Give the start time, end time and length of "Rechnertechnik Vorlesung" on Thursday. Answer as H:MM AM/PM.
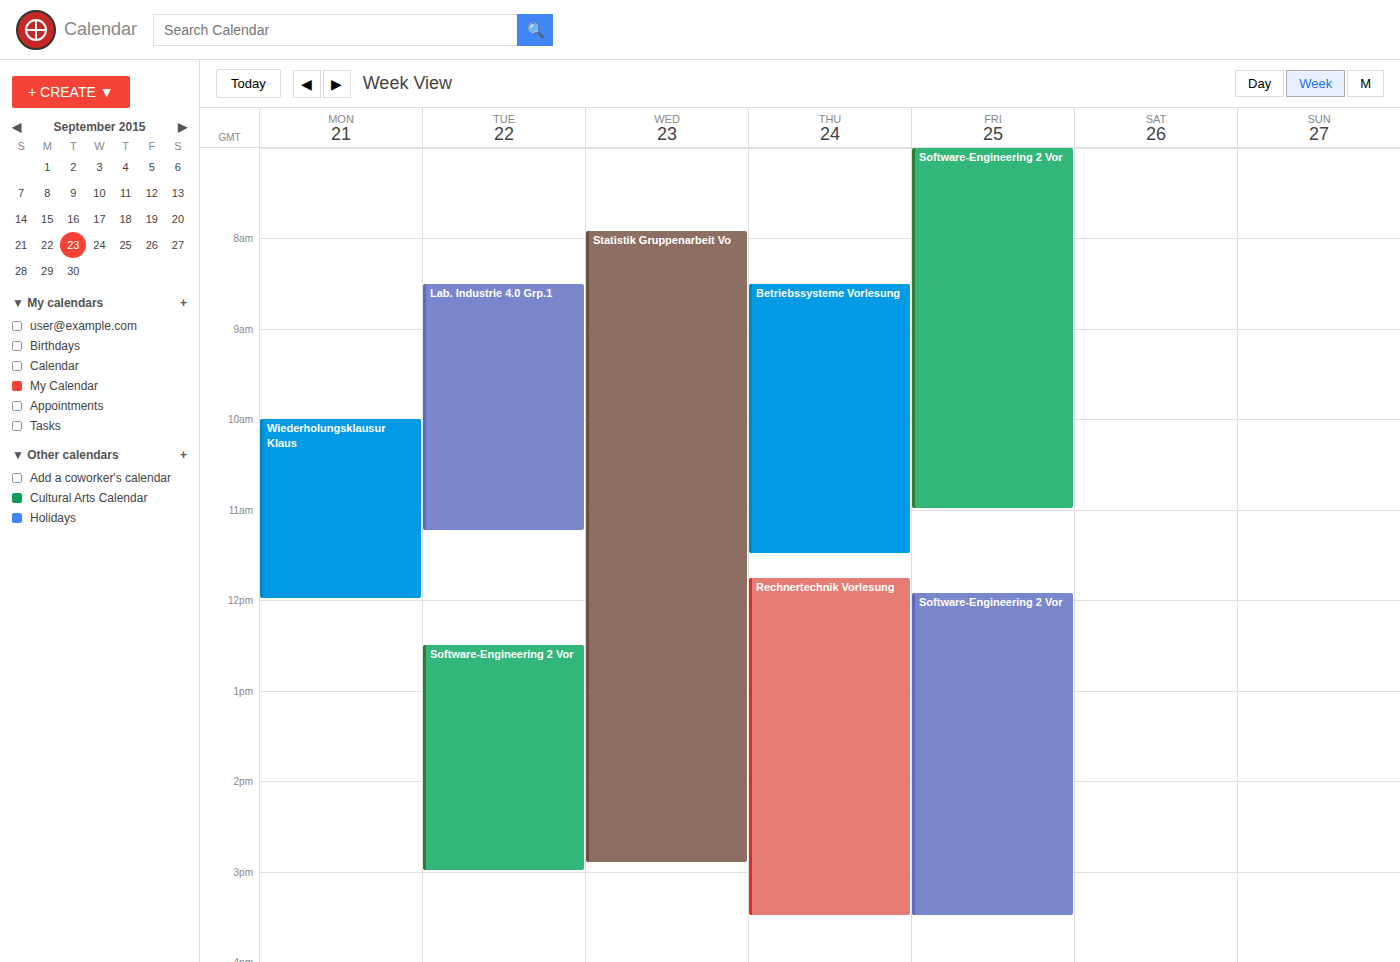
11:45 AM to 3:30 PM, 3 hours 45 minutes